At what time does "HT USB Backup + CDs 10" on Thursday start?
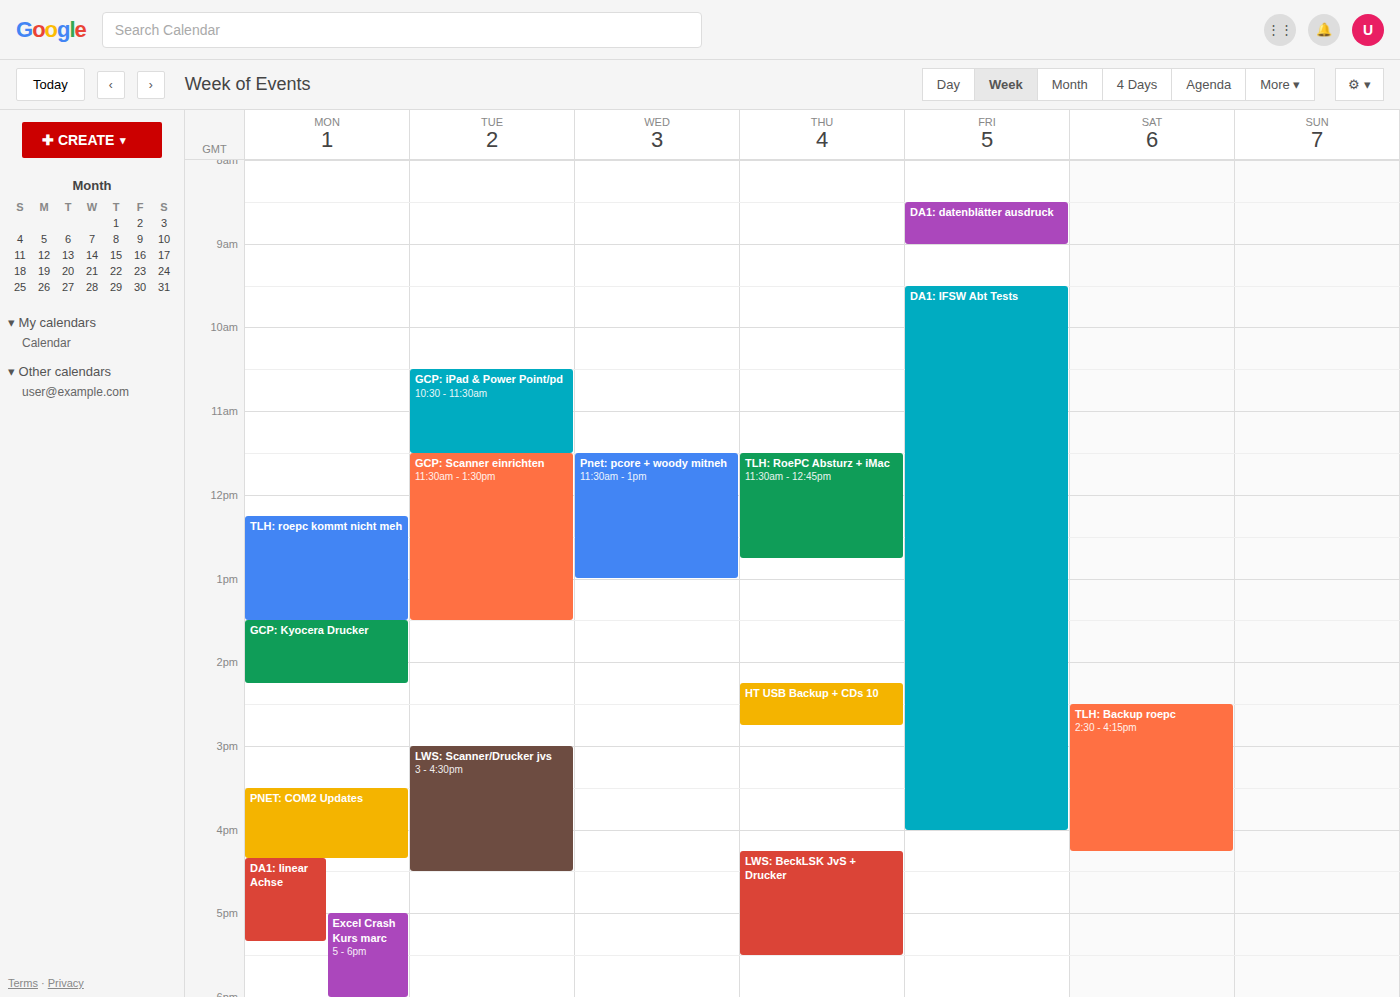
2:15 PM